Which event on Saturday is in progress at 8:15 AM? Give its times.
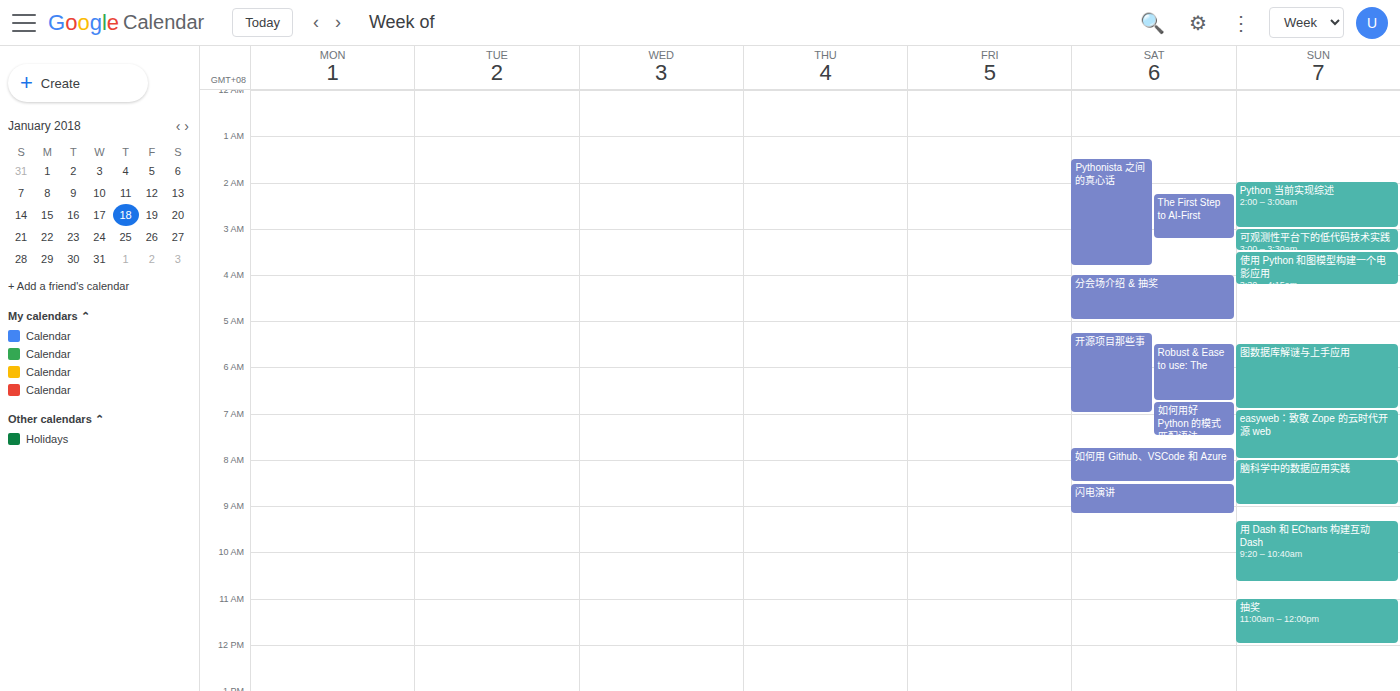
"如何用 Github、VSCode 和 Azure", 7:45 AM to 8:30 AM